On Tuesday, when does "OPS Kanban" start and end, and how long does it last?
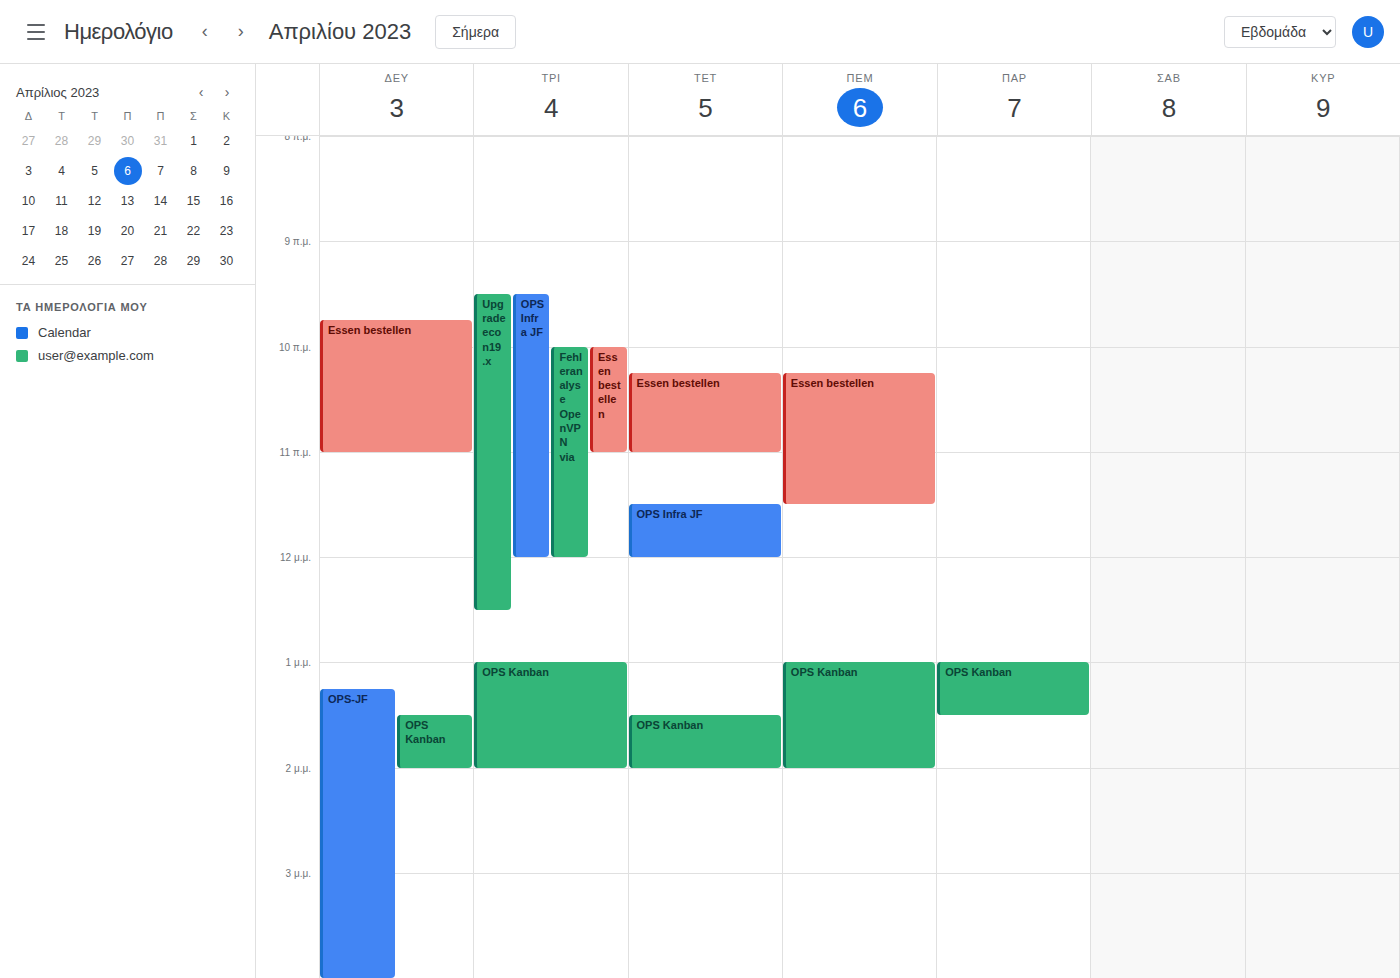
1:00 PM to 2:00 PM, 1 hour